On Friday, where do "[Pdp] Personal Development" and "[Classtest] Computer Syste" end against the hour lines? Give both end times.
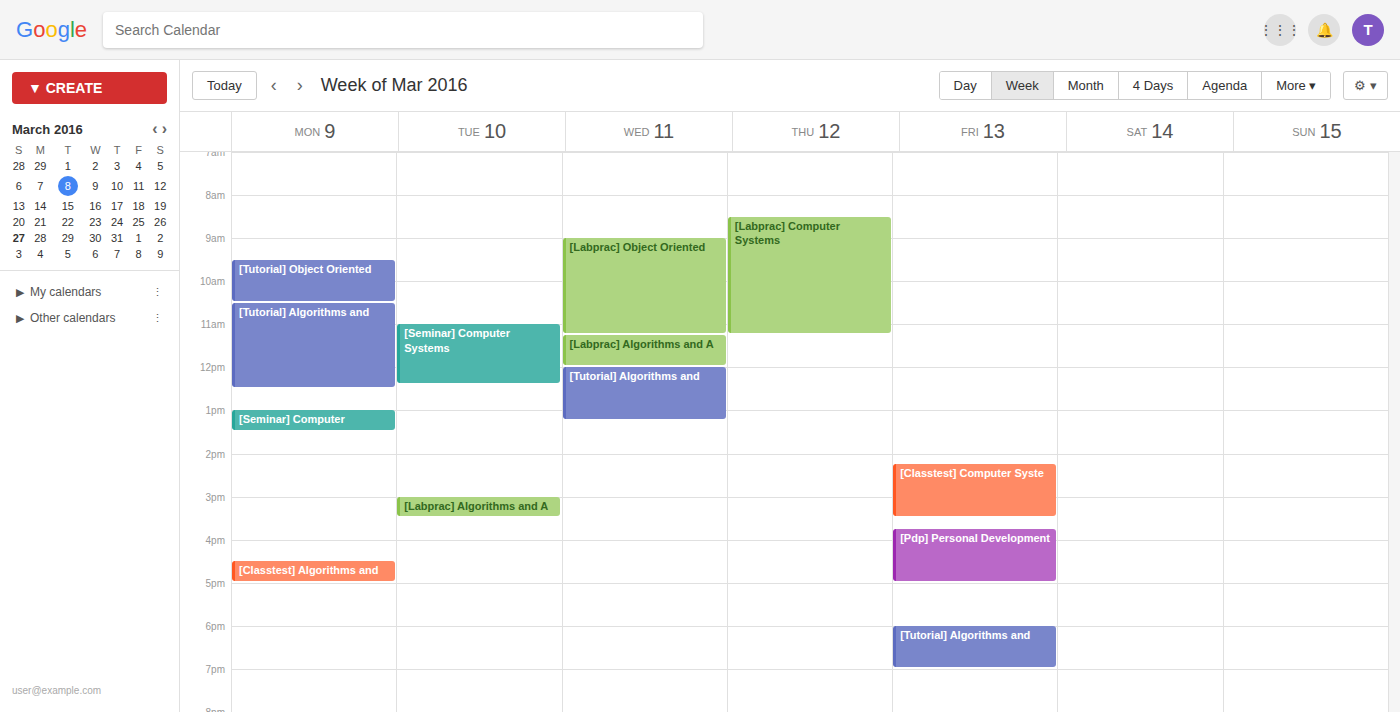
"[Pdp] Personal Development": 5:00 PM, exactly on the 5 PM line. "[Classtest] Computer Syste": 3:30 PM, halfway between the 3 PM and 4 PM lines.